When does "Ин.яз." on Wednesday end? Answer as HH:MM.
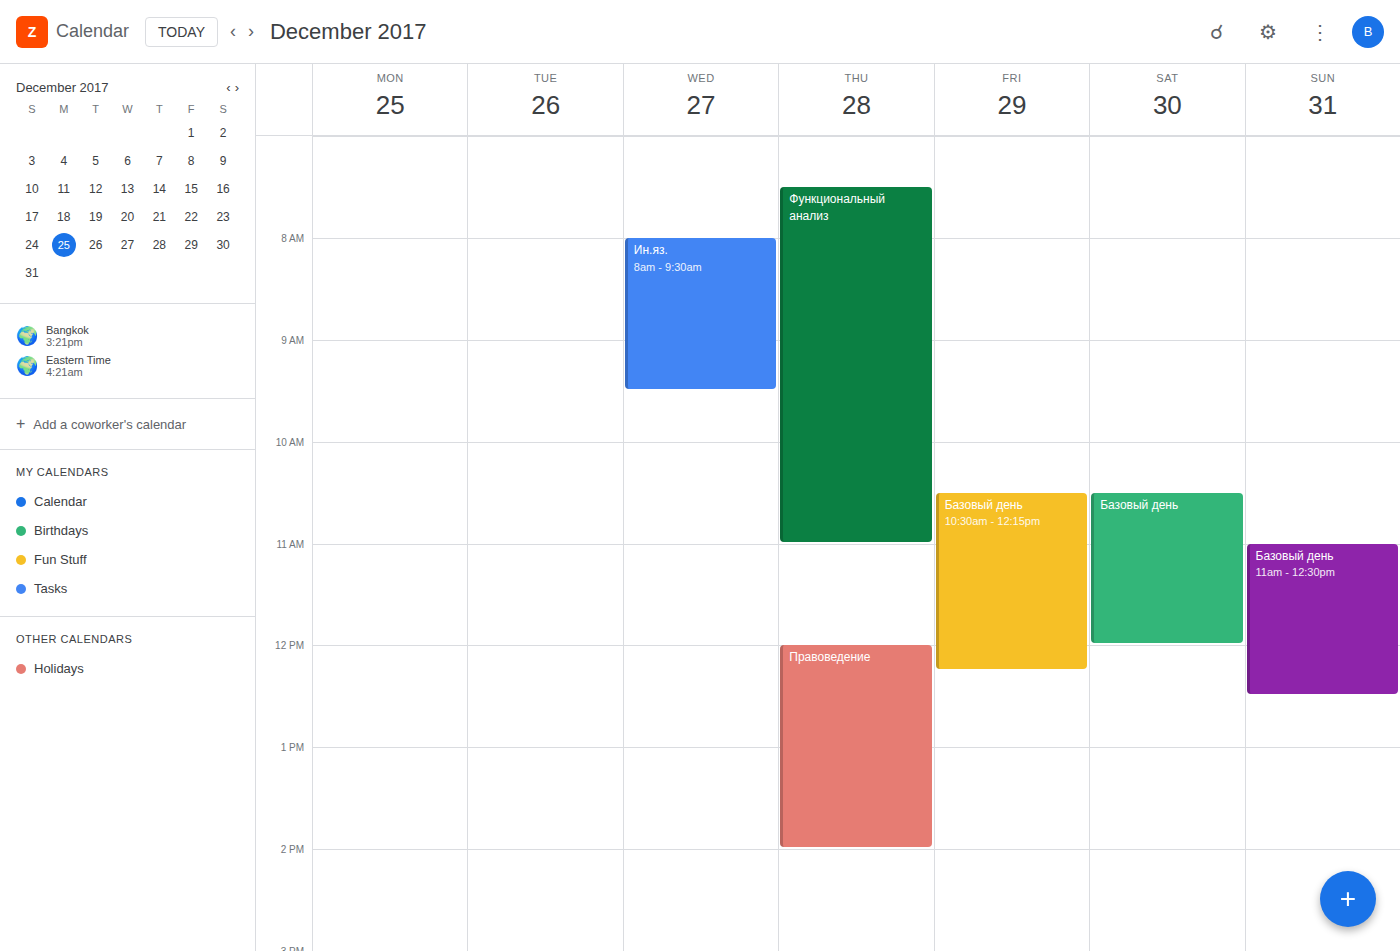
09:30